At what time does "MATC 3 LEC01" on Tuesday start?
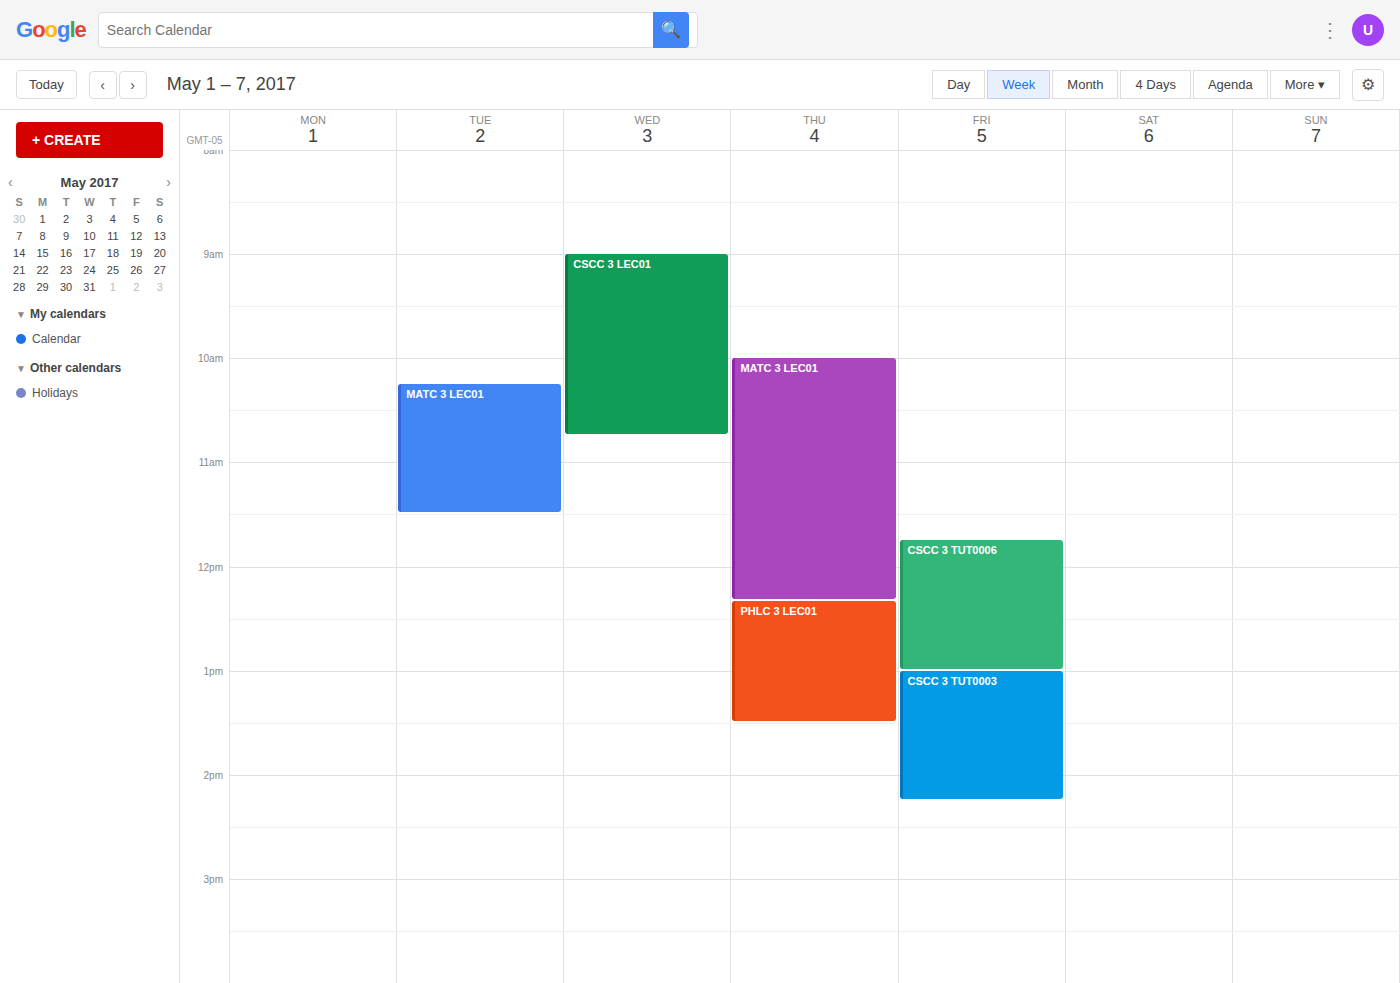
10:15 AM